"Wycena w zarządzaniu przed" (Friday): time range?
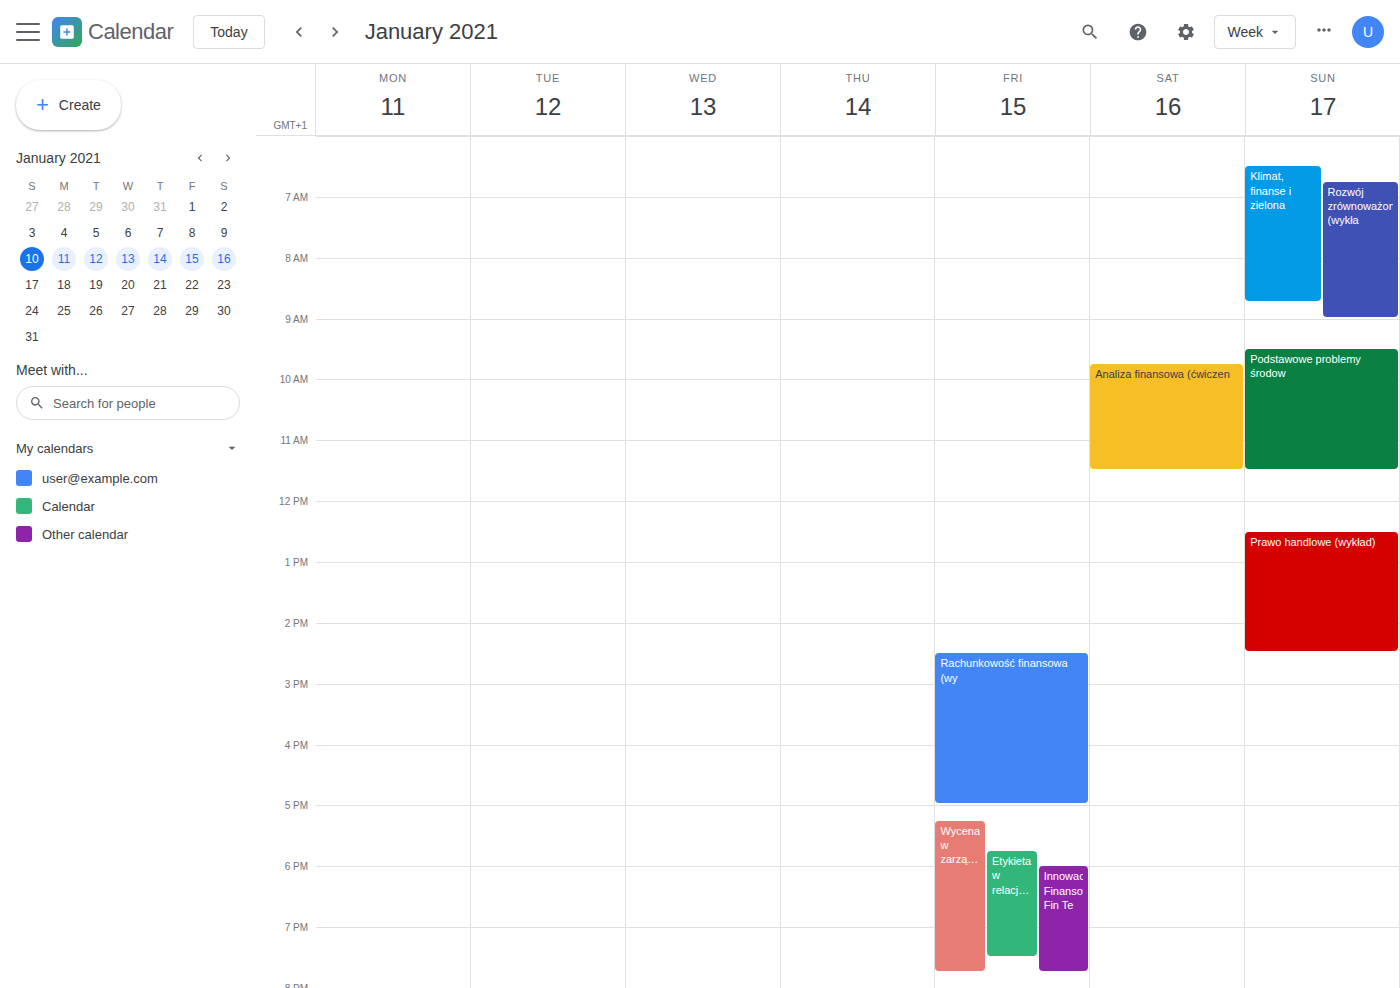
5:15 PM to 7:45 PM